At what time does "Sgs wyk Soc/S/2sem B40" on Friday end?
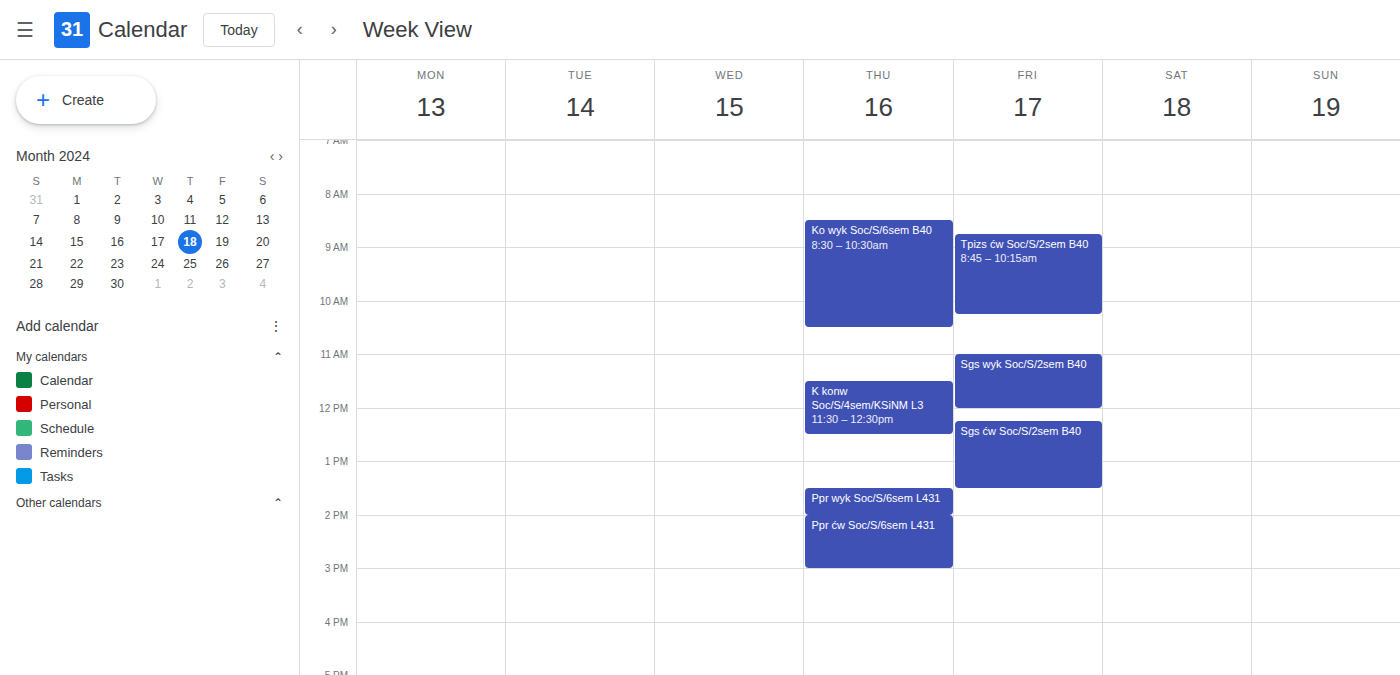
12:00 PM